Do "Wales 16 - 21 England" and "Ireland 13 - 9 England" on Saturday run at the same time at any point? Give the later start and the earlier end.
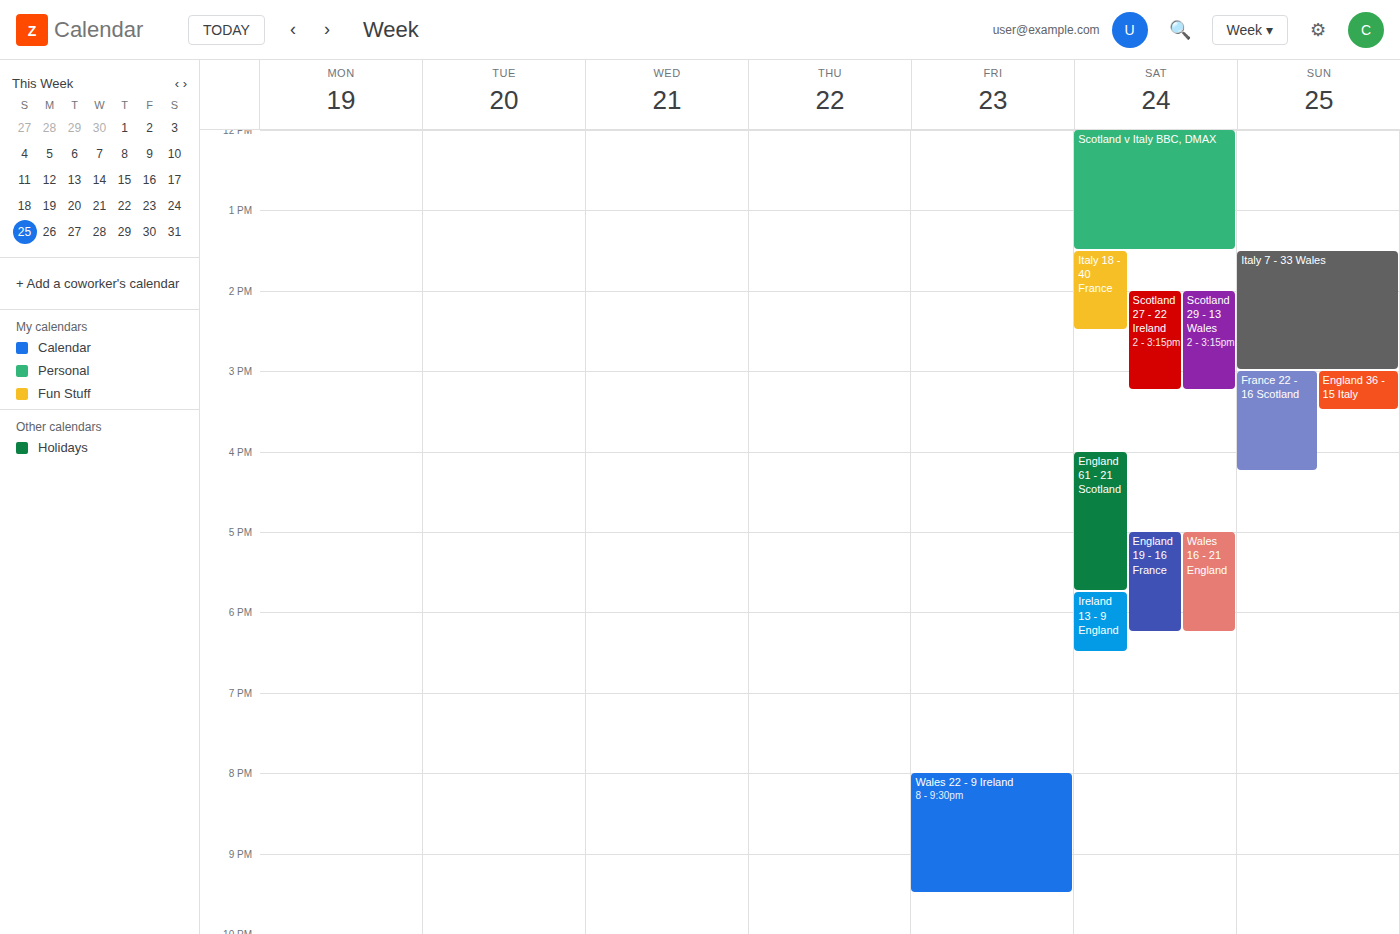
"Ireland 13 - 9 England" starts at 5:45 PM, before "Wales 16 - 21 England" ends at 6:15 PM -- they overlap.